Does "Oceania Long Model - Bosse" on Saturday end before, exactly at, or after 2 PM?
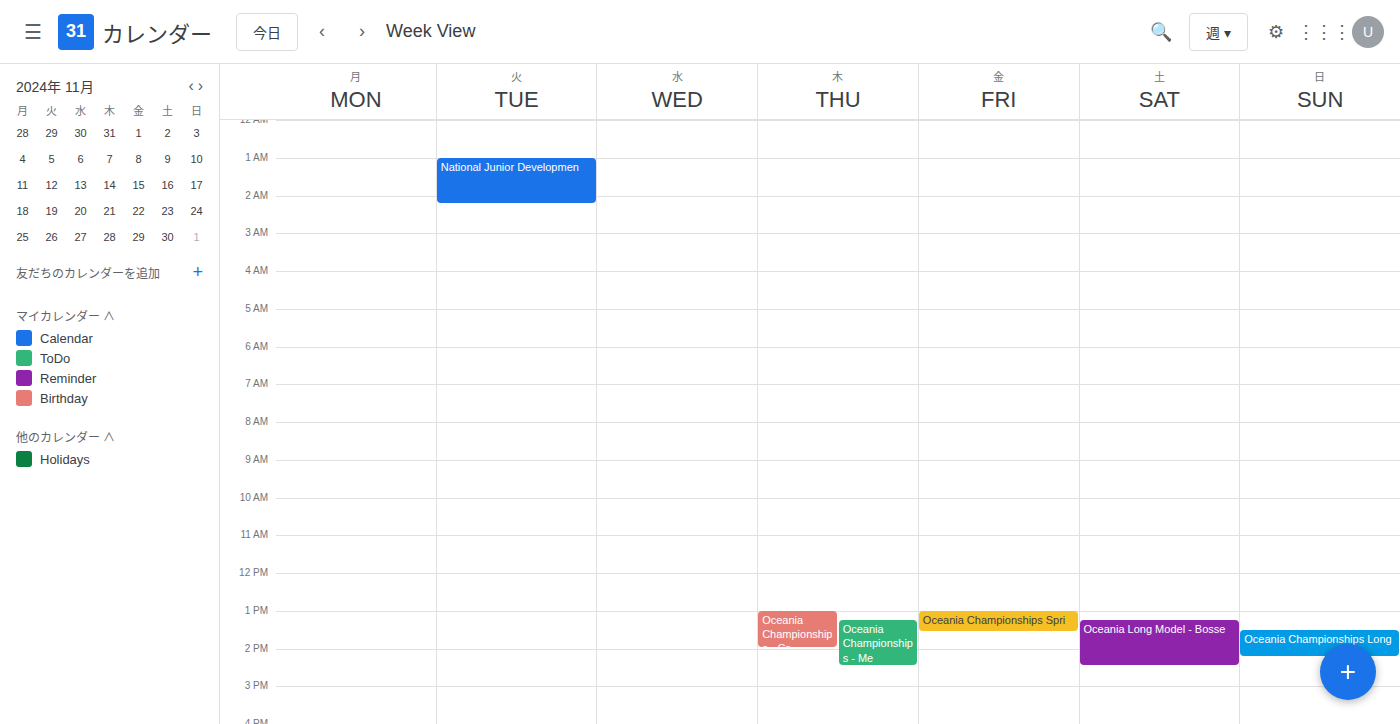
2:30 PM -- after 2 PM, 30 minutes below the 2 PM line.